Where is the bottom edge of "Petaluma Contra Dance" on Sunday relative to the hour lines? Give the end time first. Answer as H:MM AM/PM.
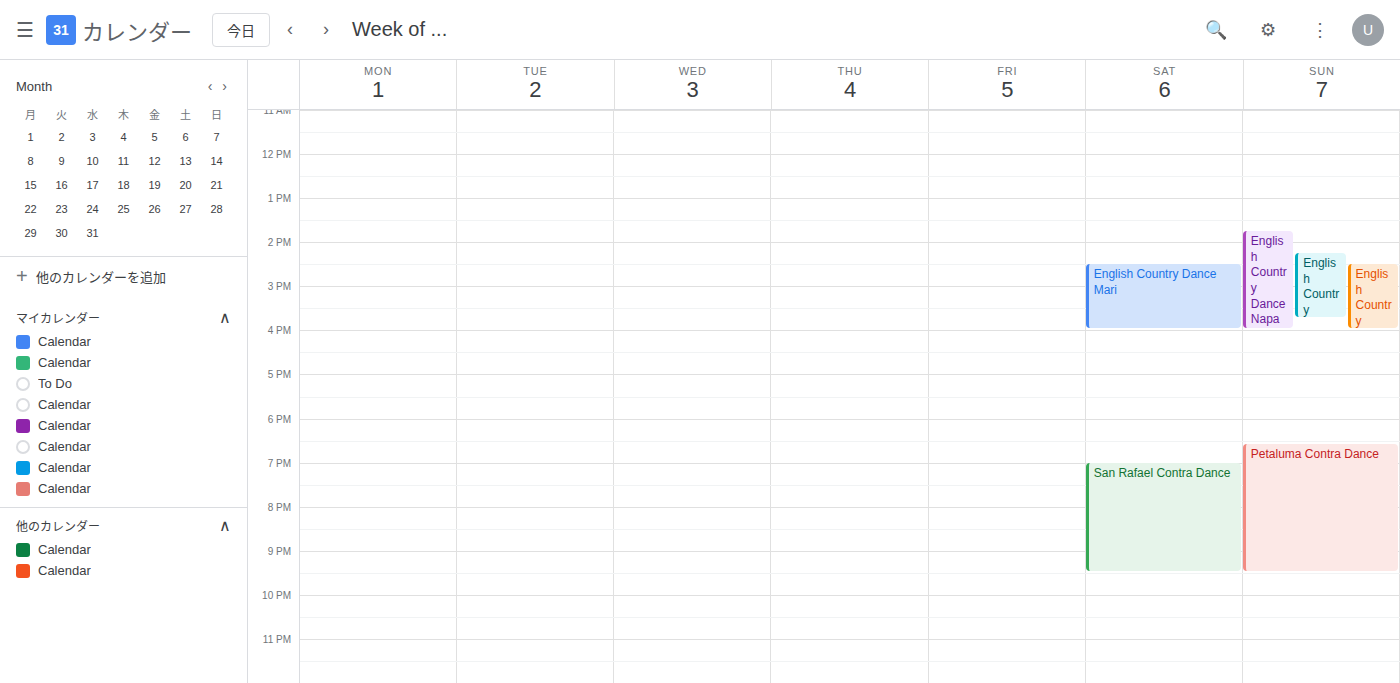
9:30 PM -- halfway between the 9 PM and 10 PM lines.